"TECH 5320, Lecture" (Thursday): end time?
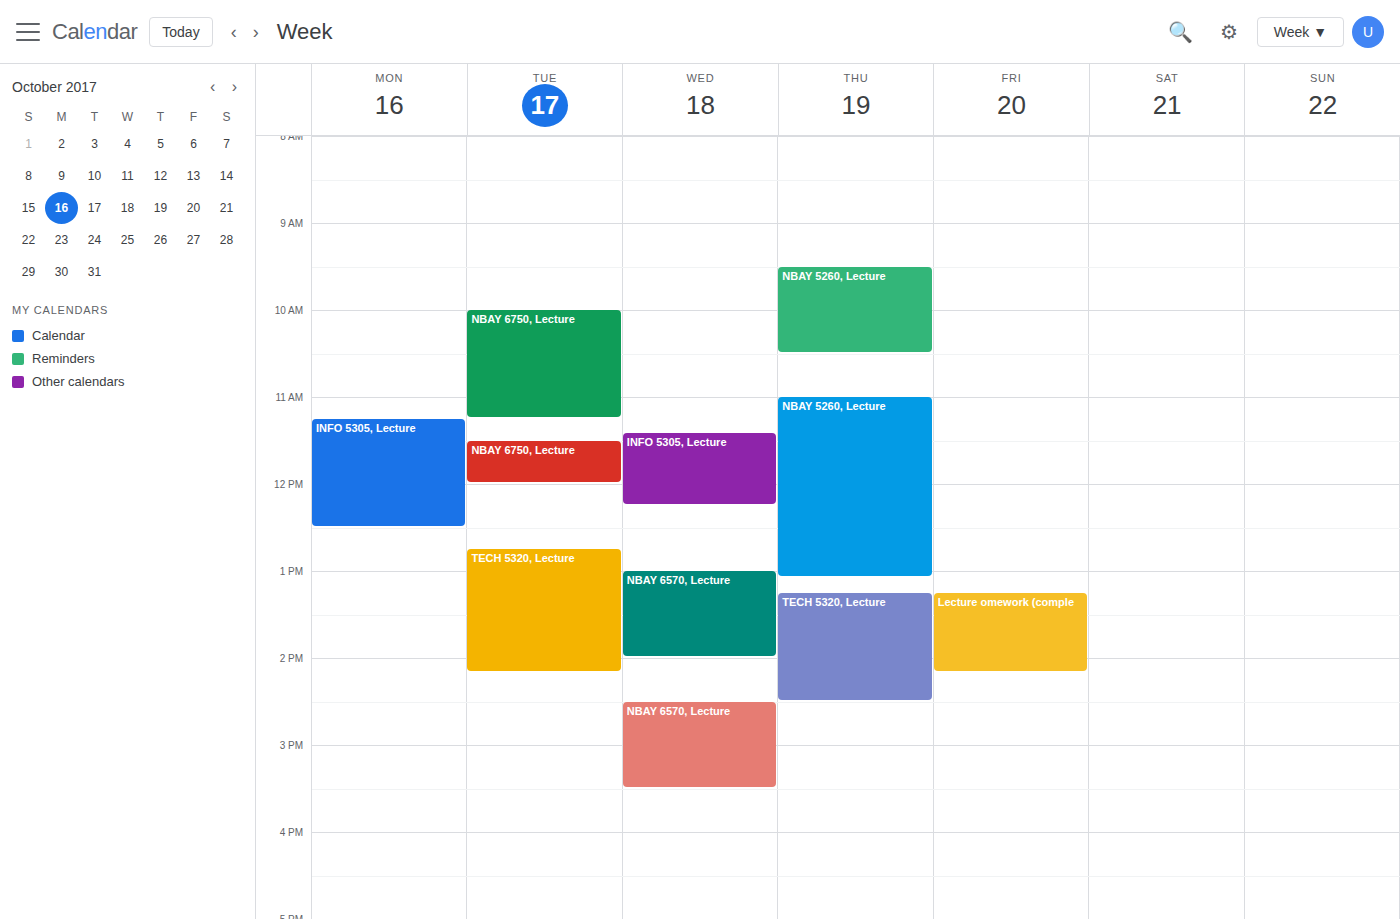
2:30 PM